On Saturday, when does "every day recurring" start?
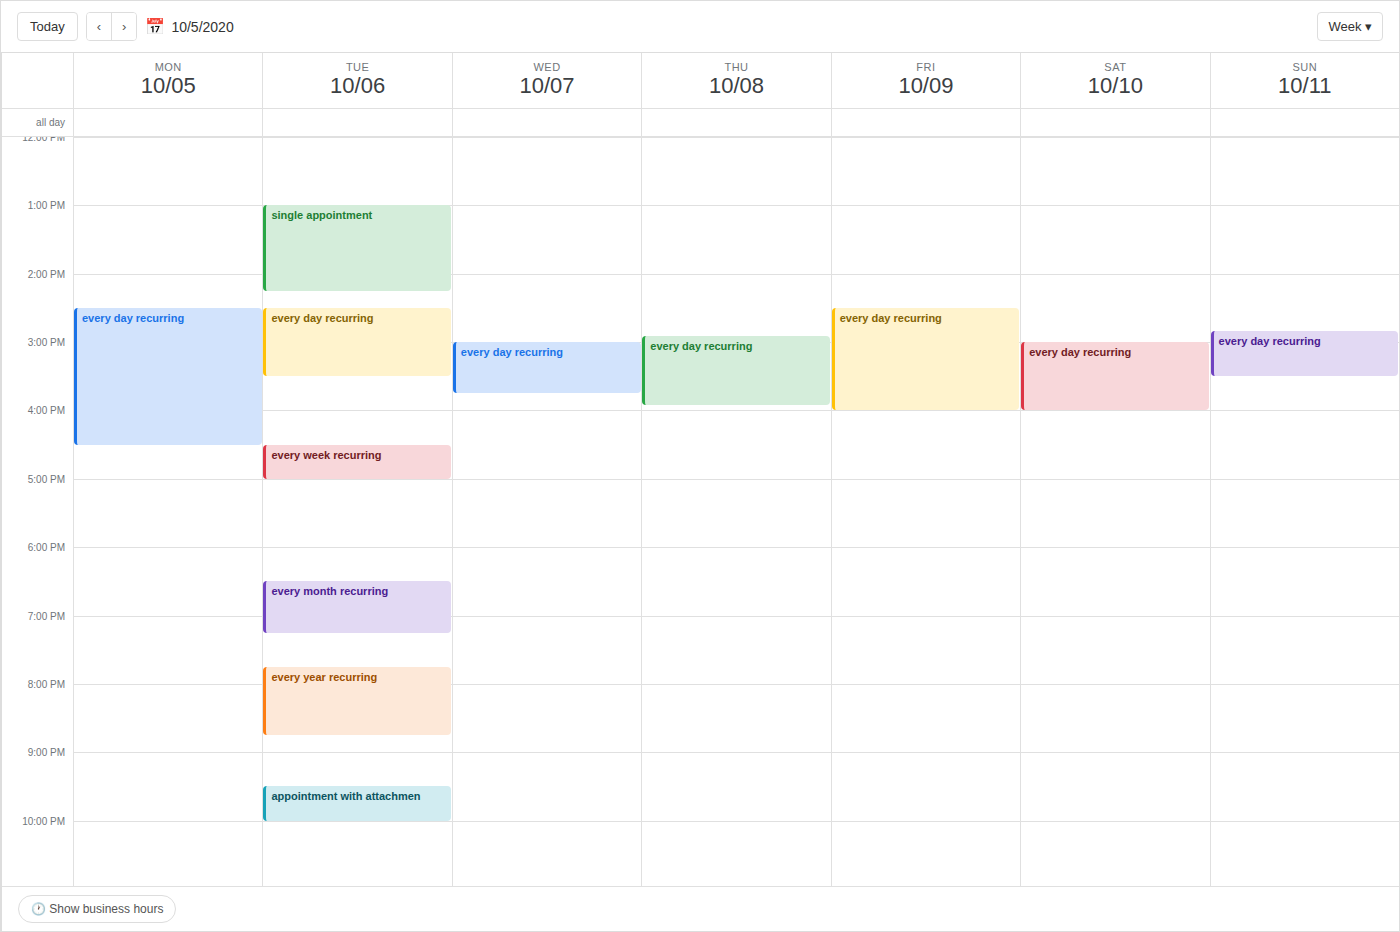
15:00